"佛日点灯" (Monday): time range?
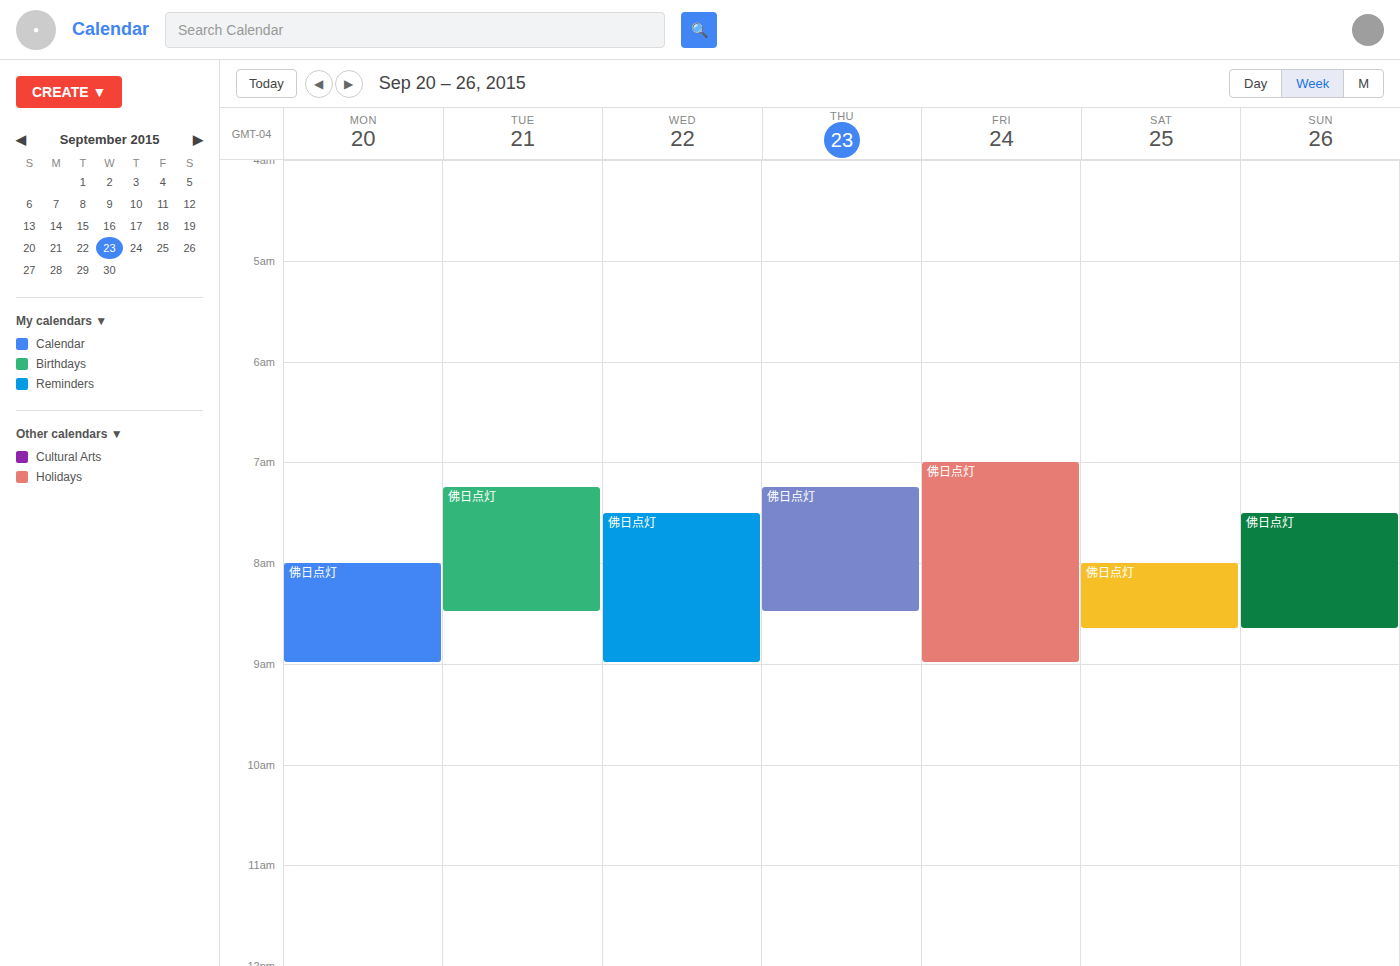
08:00 to 09:00